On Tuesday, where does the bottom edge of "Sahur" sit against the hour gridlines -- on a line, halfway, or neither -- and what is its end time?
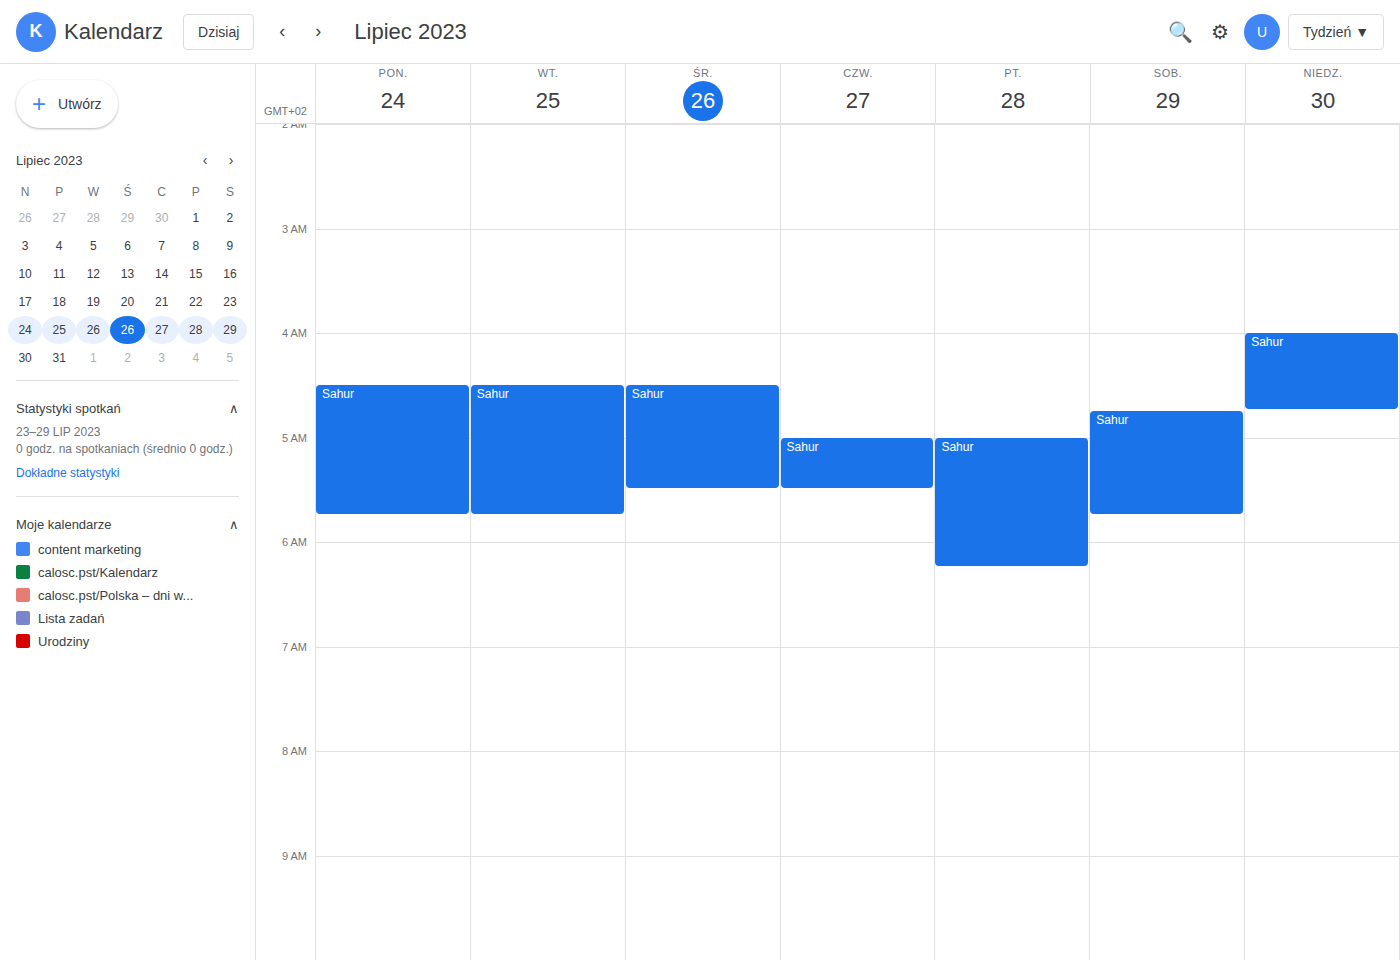
5:45 AM -- neither: three quarters of the way from the 5 AM line to the 6 AM line.